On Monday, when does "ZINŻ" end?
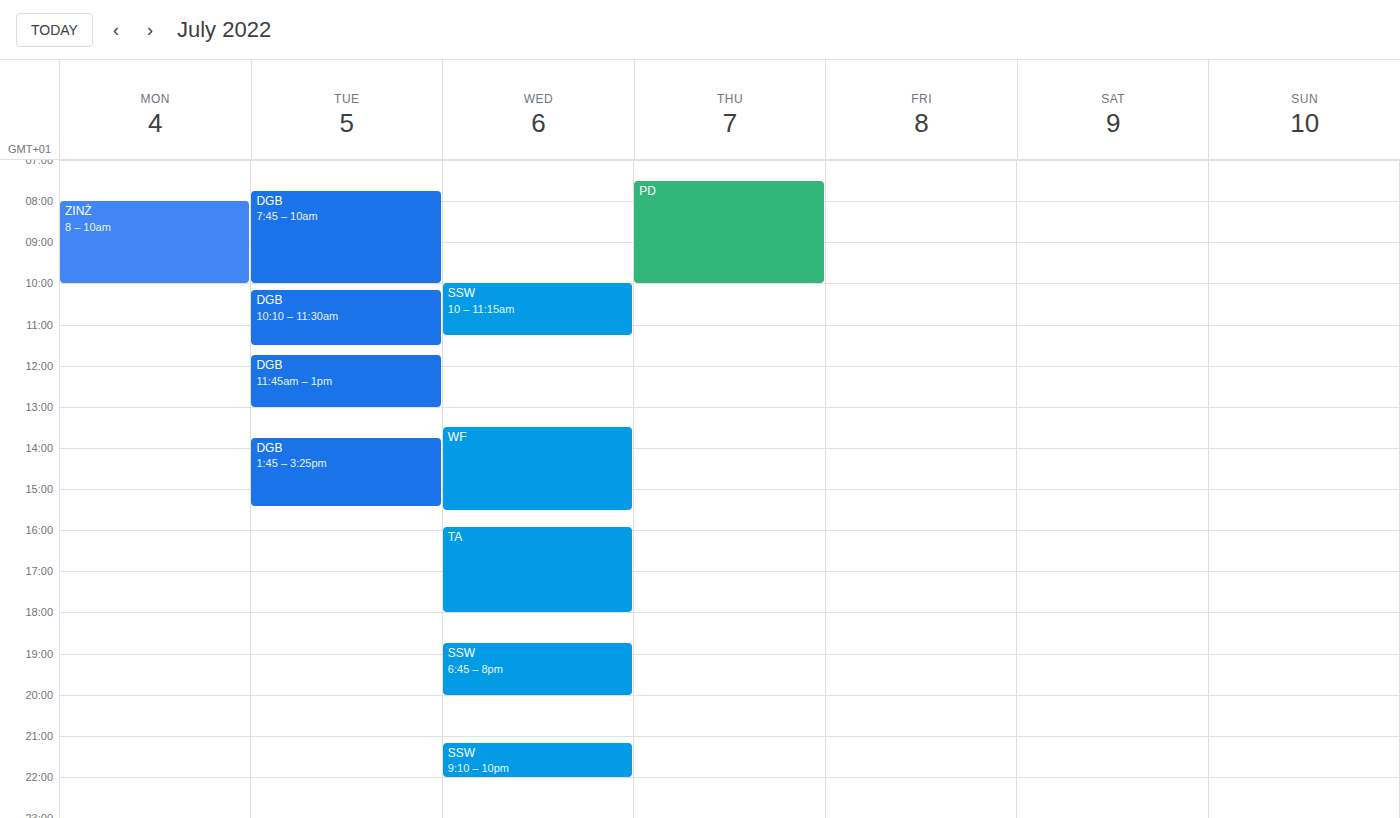
10:00 AM